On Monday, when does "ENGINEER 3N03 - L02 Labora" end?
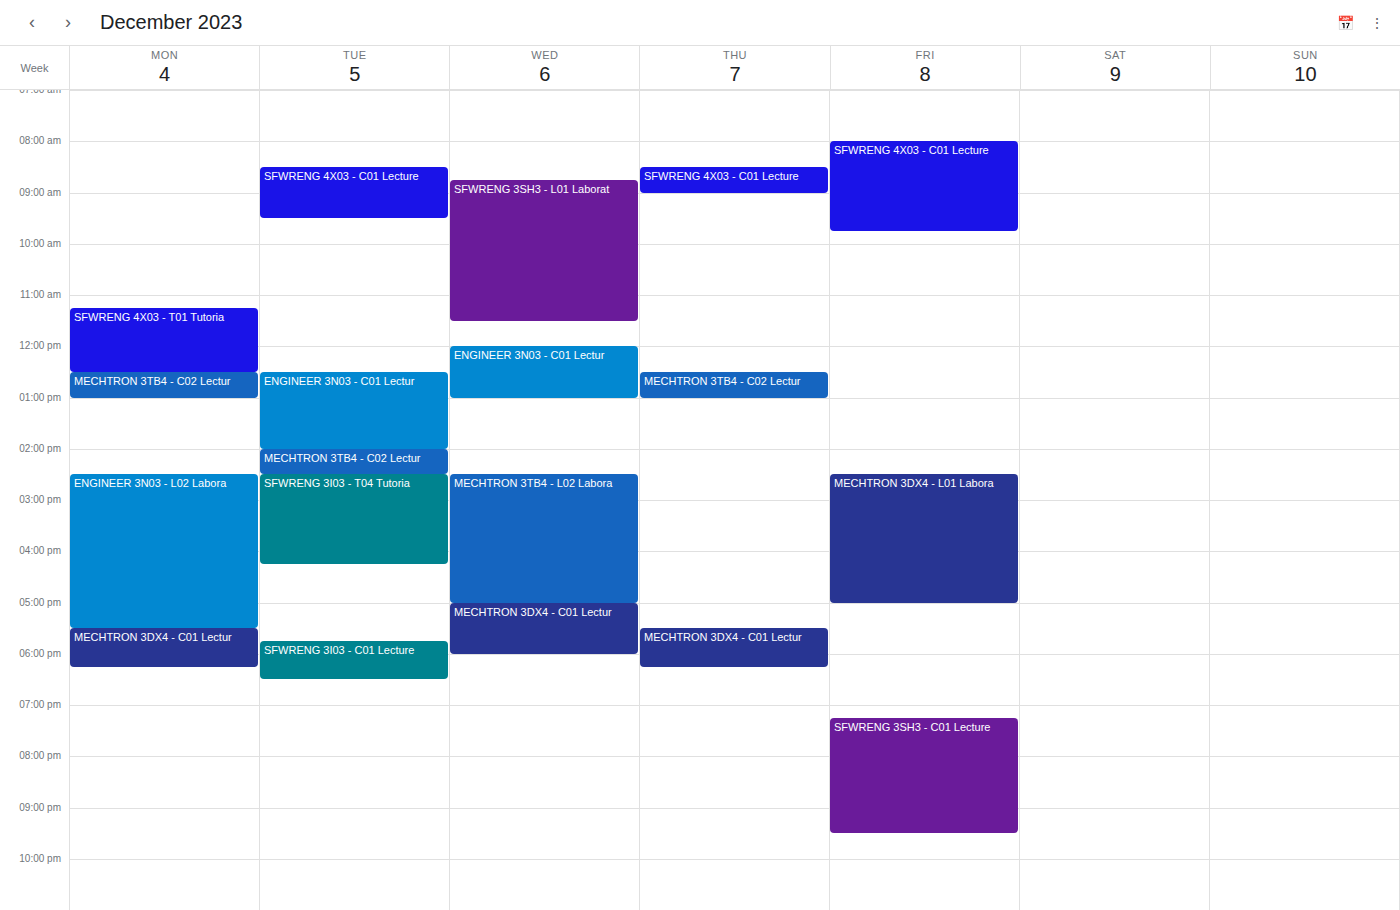
5:30 PM